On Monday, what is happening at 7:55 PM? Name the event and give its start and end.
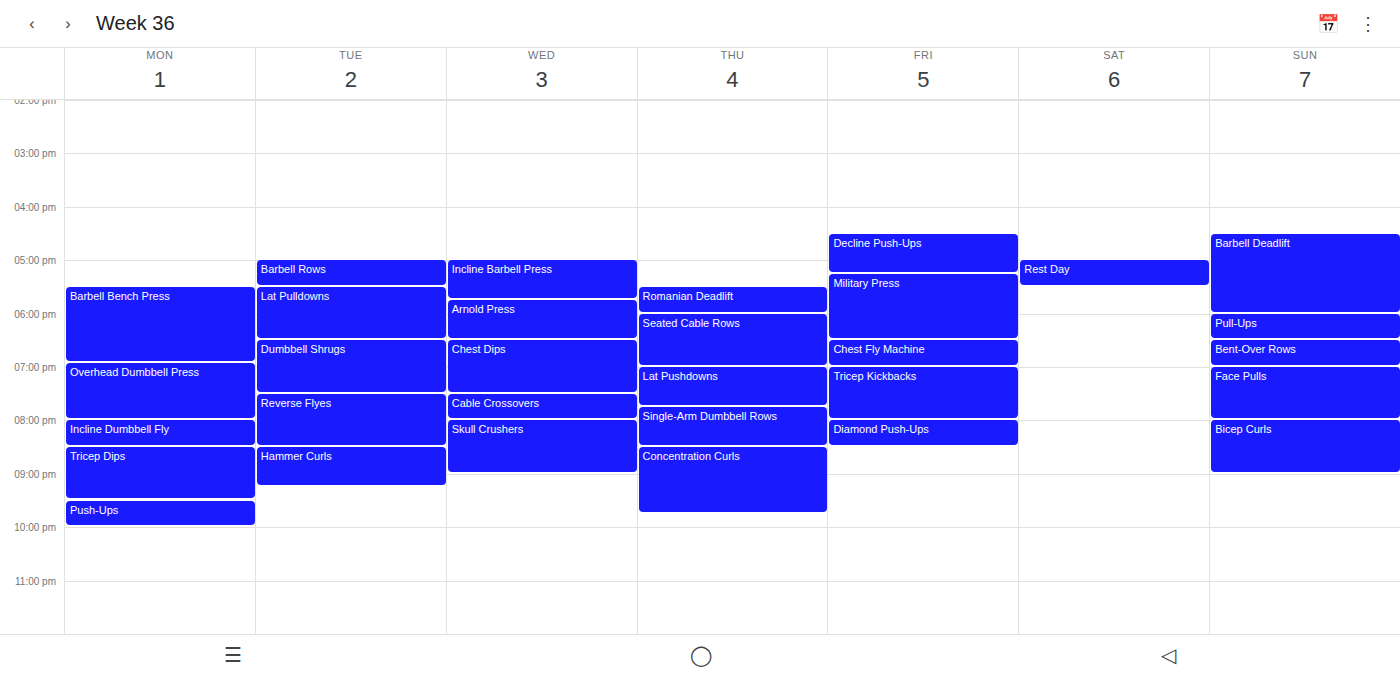
"Overhead Dumbbell Press", 6:55 PM to 8:00 PM